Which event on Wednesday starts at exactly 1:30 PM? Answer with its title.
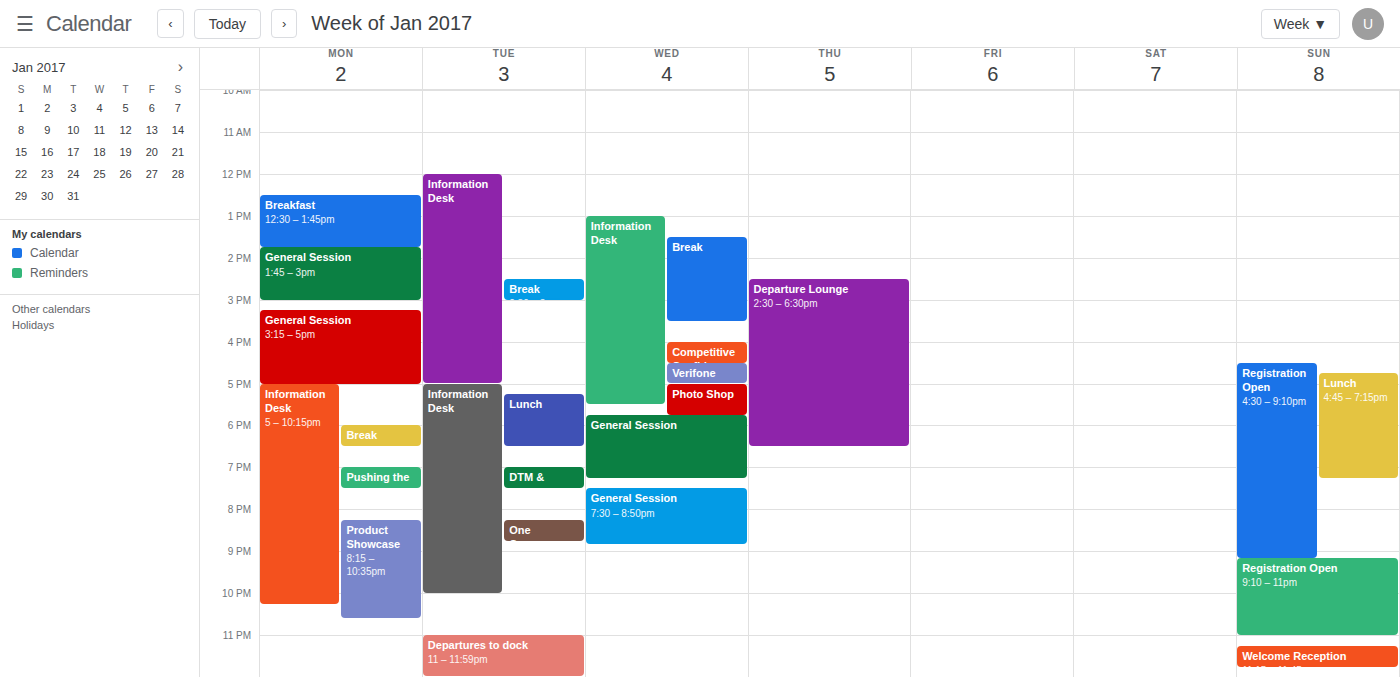
"Break"